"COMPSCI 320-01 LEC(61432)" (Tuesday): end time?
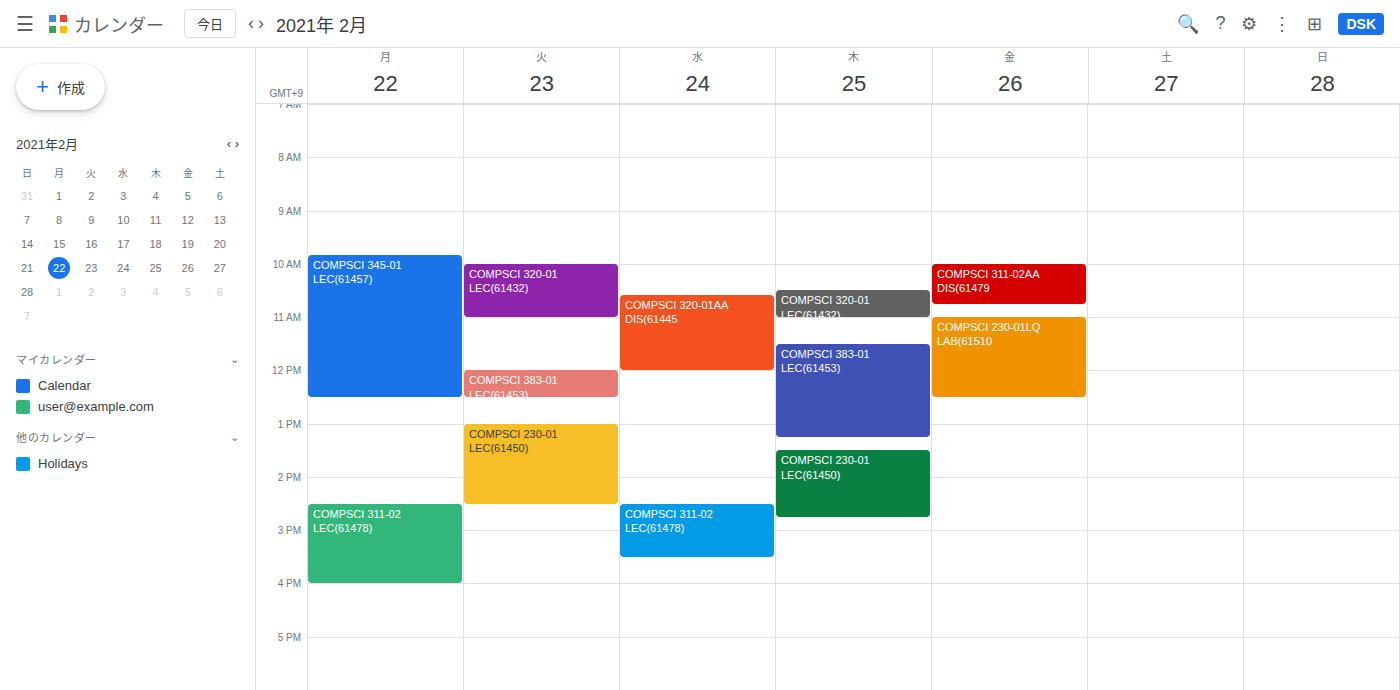
11:00 AM